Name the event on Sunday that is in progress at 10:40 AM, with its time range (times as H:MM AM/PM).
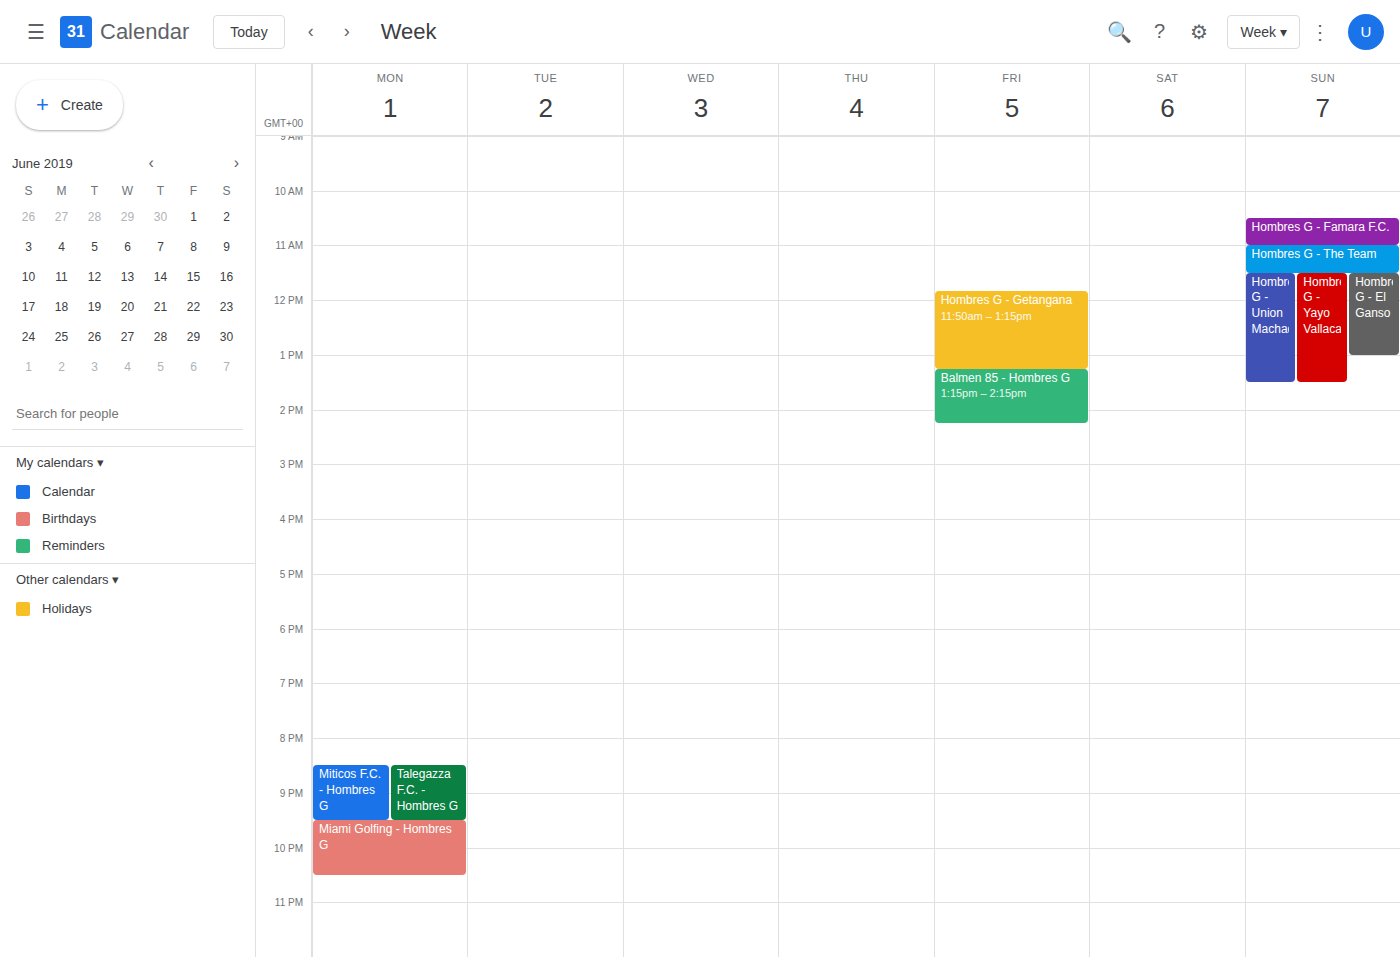
"Hombres G - Famara F.C.", 10:30 AM to 11:00 AM